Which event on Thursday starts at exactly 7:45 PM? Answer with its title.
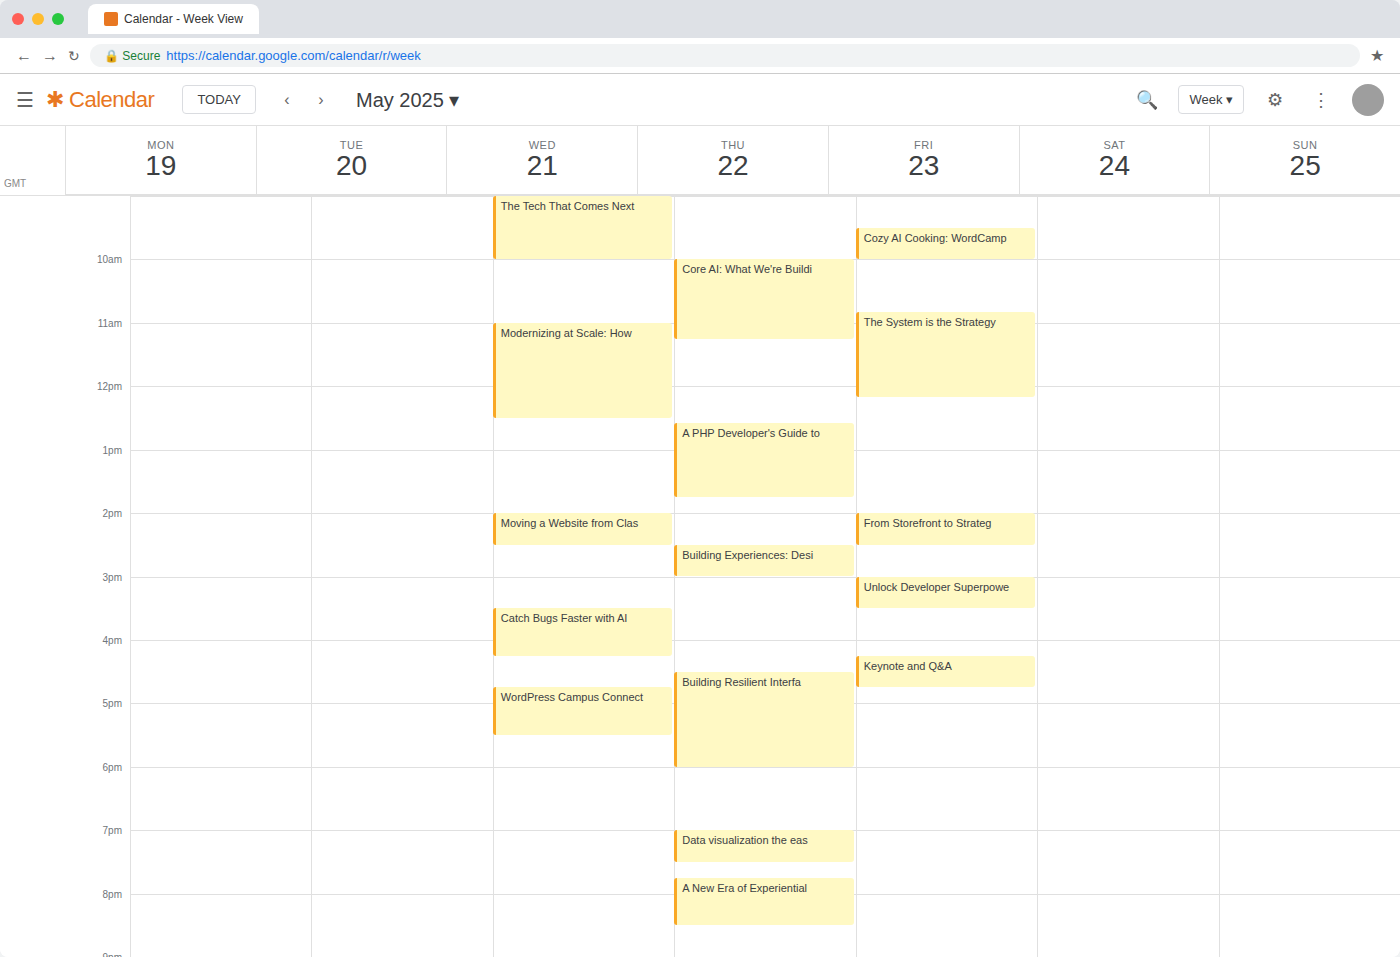
"A New Era of Experiential"